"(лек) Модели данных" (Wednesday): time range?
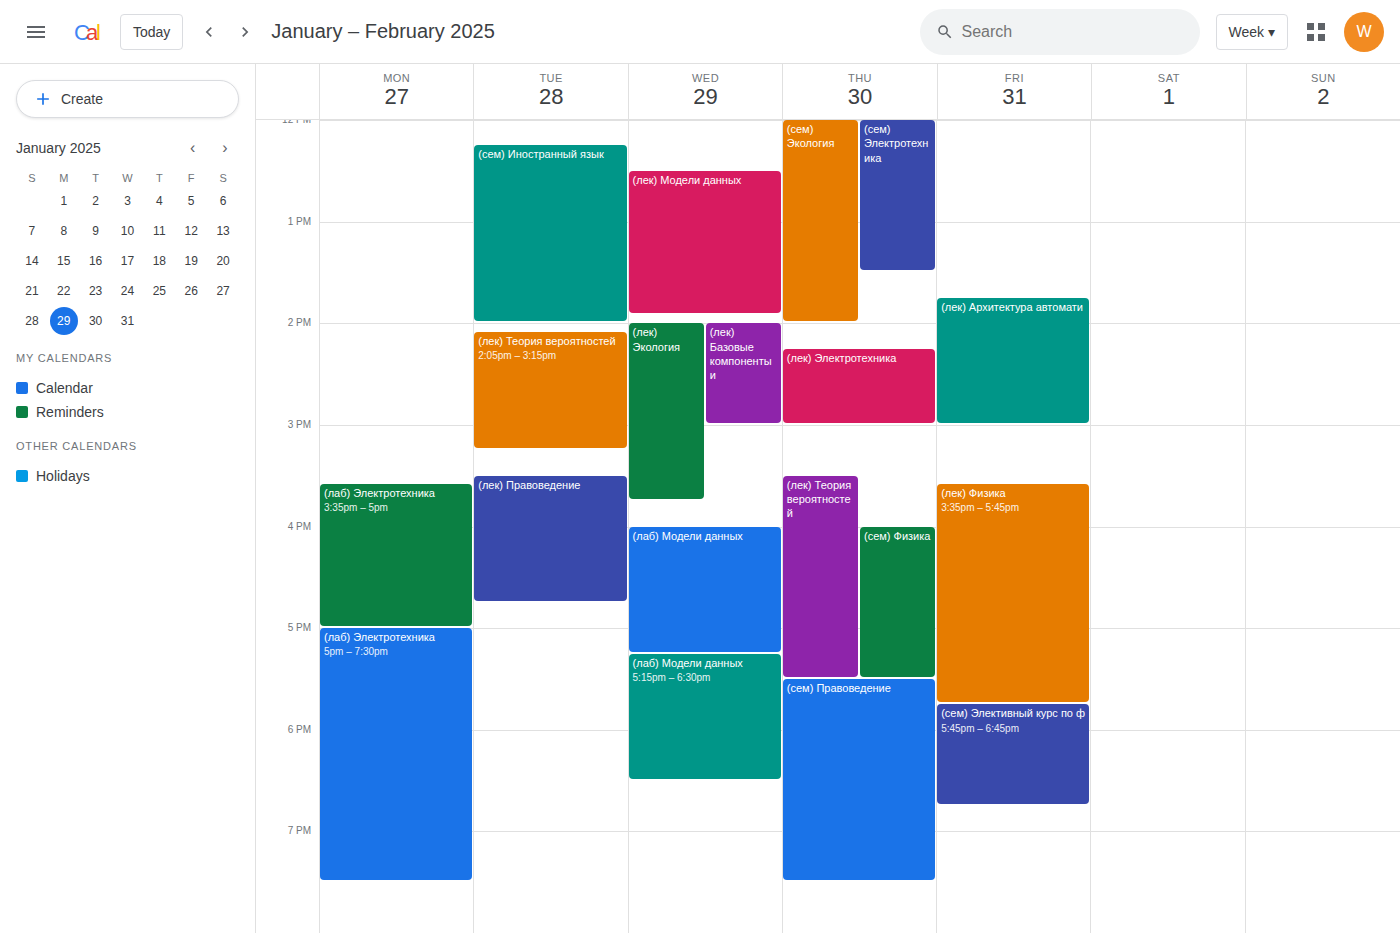
12:30 PM to 1:55 PM